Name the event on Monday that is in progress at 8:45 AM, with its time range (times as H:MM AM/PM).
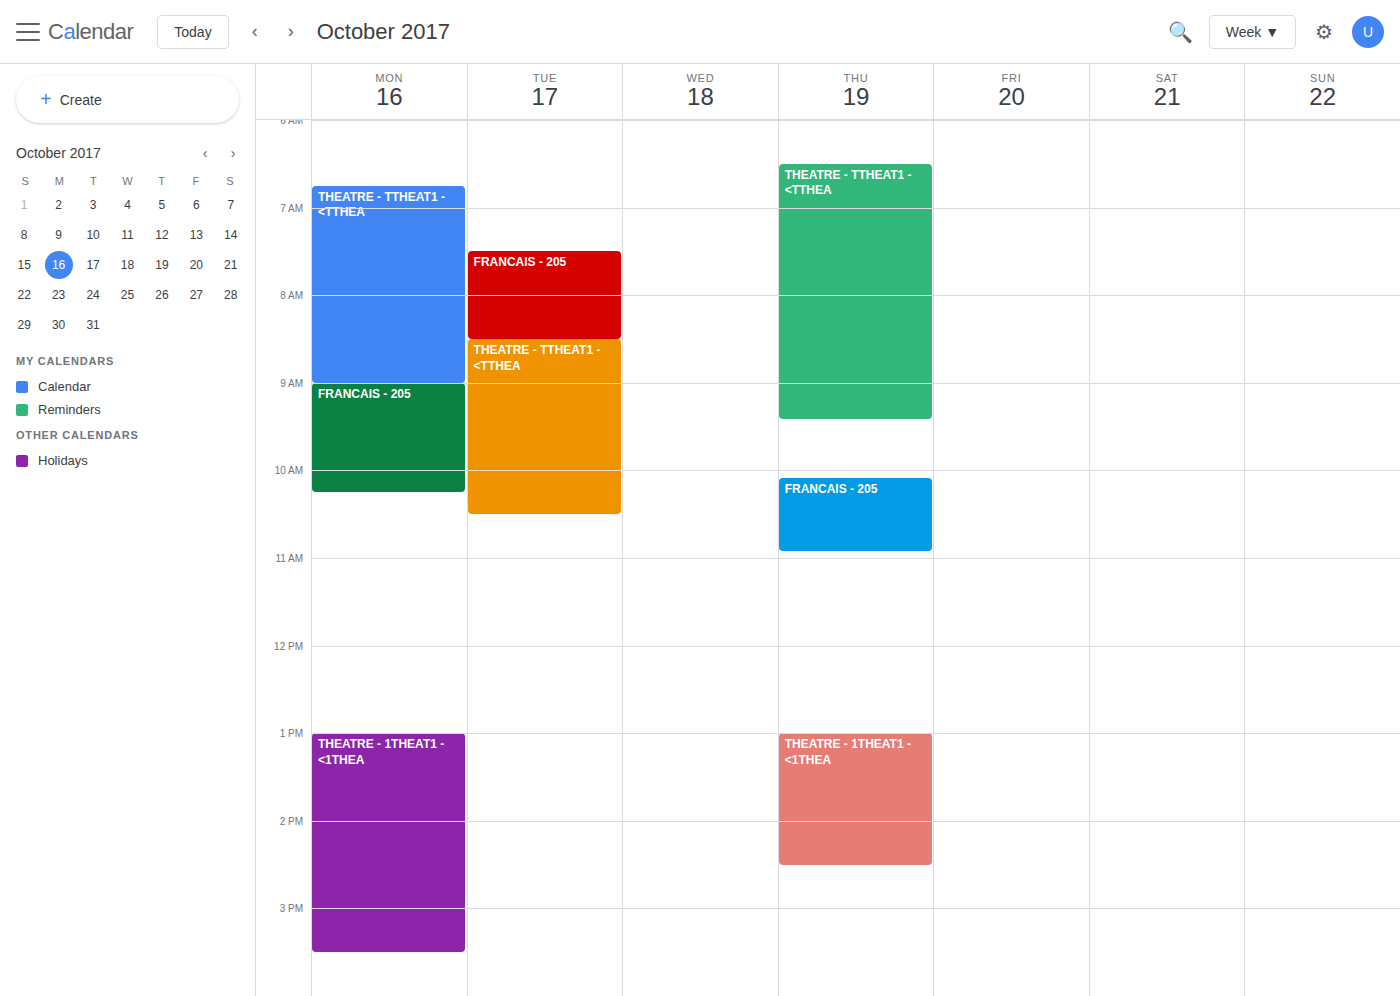
"THEATRE - TTHEAT1 - <TTHEA", 6:45 AM to 9:00 AM